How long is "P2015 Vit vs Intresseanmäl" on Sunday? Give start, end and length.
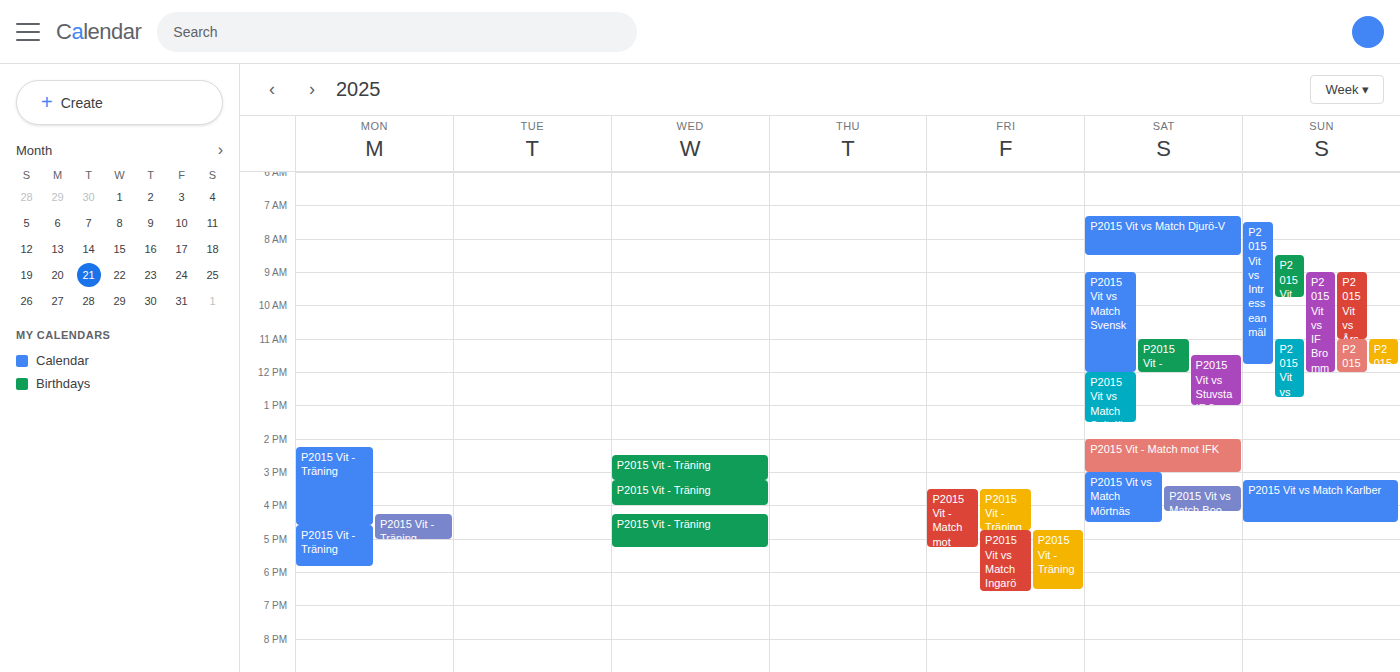
7:30 AM to 11:45 AM, 4 hours 15 minutes